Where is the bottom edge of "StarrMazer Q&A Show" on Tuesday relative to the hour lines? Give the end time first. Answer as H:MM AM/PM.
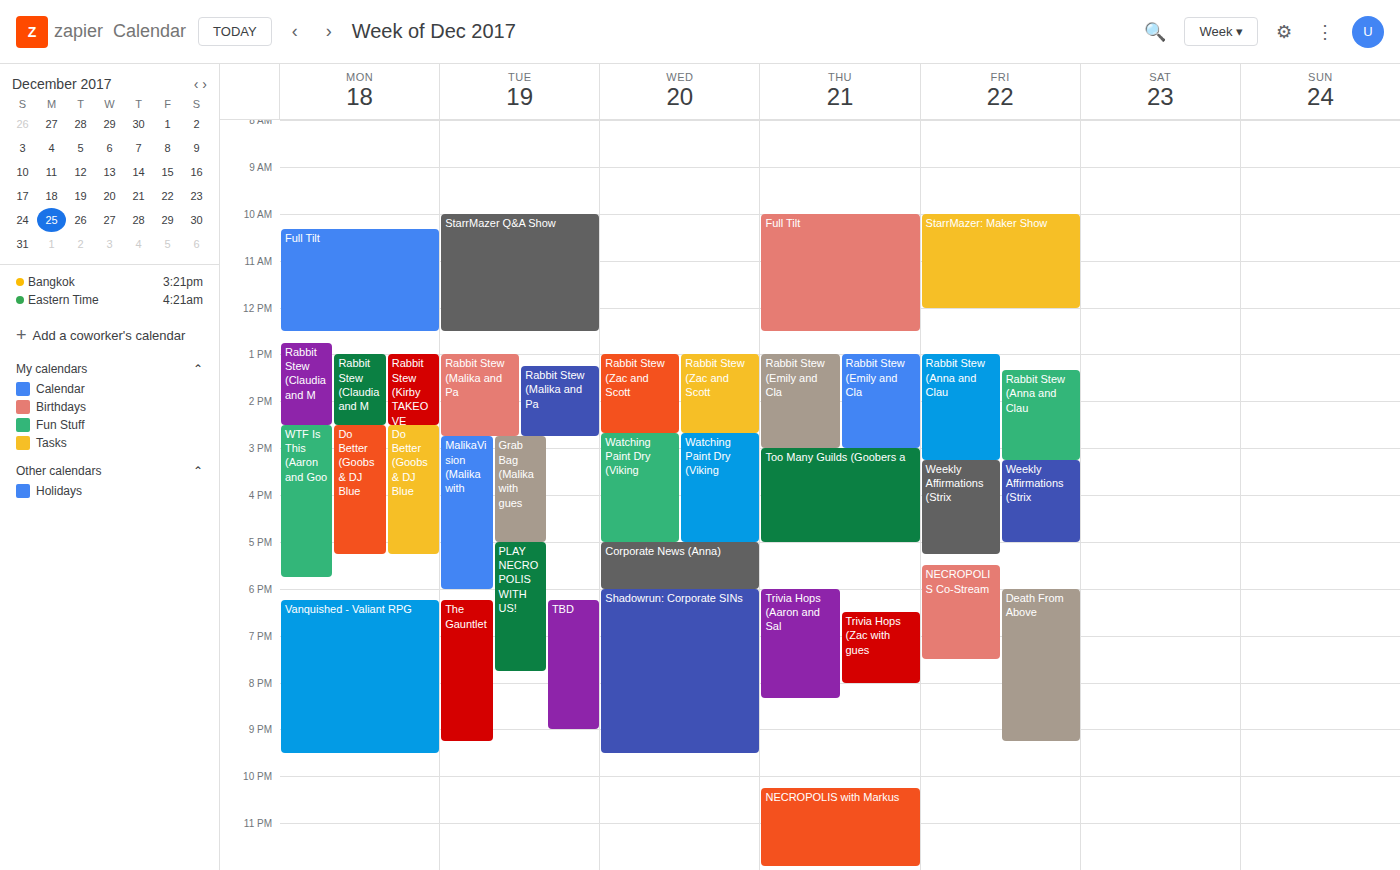
12:30 PM -- halfway between the 12 PM and 1 PM lines.